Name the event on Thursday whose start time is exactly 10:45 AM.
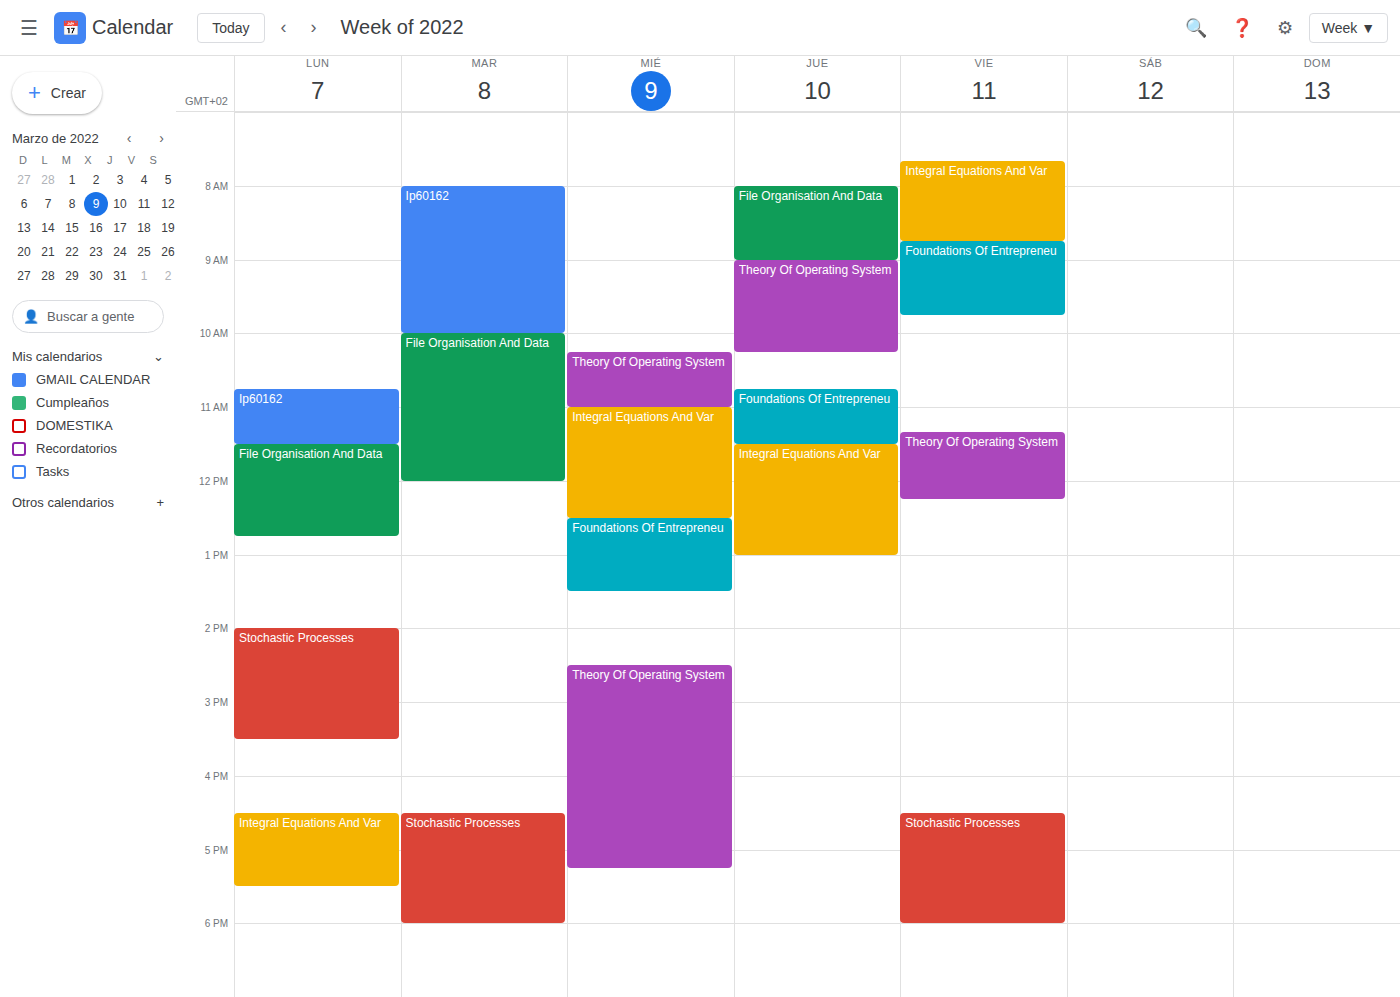
"Foundations Of Entrepreneu"